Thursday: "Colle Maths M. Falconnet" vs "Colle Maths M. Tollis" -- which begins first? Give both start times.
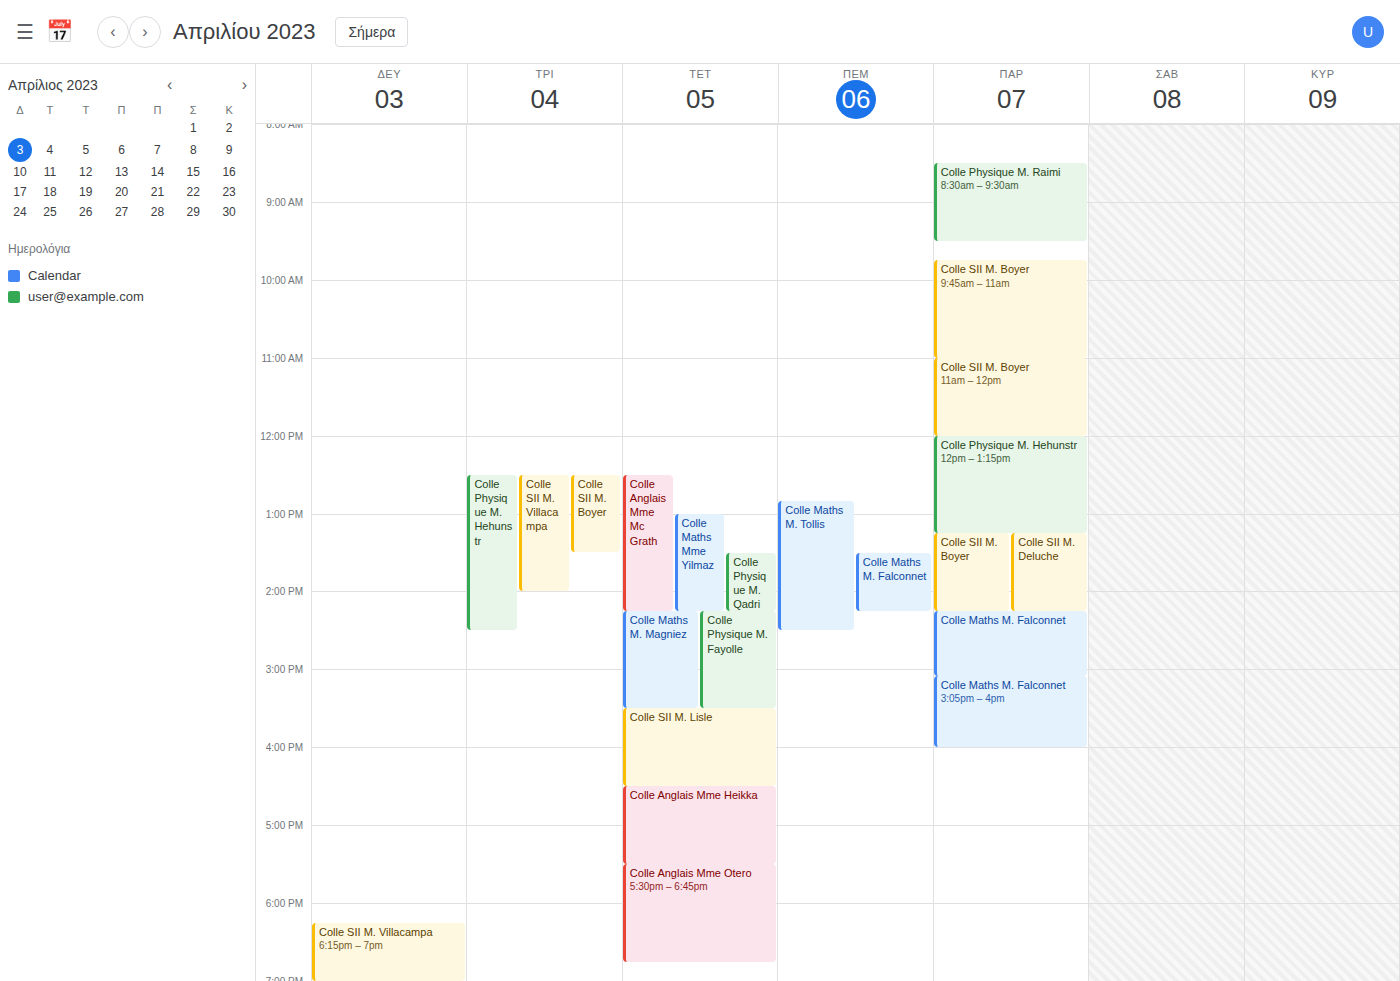
"Colle Maths M. Tollis" 12:50 PM; "Colle Maths M. Falconnet" 1:30 PM.